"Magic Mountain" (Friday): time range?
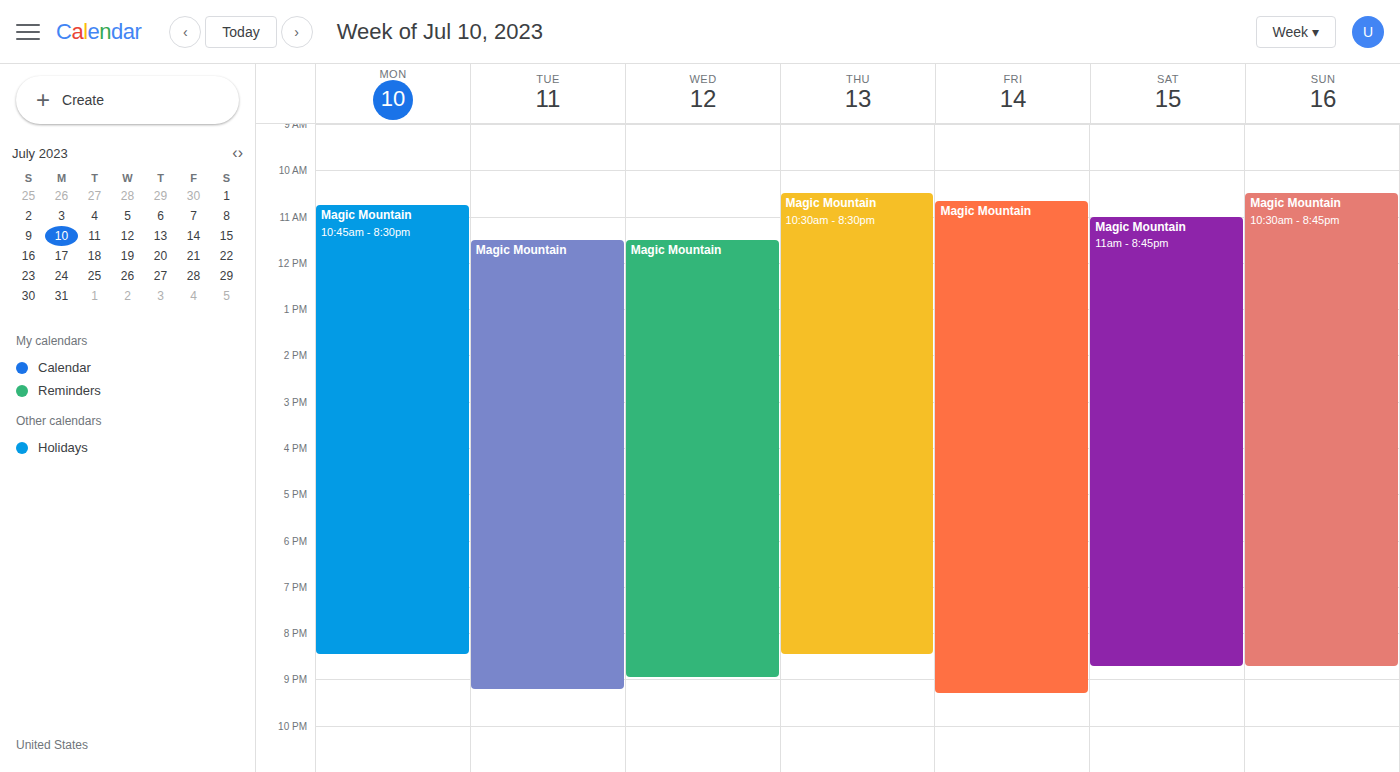
10:40 to 21:20